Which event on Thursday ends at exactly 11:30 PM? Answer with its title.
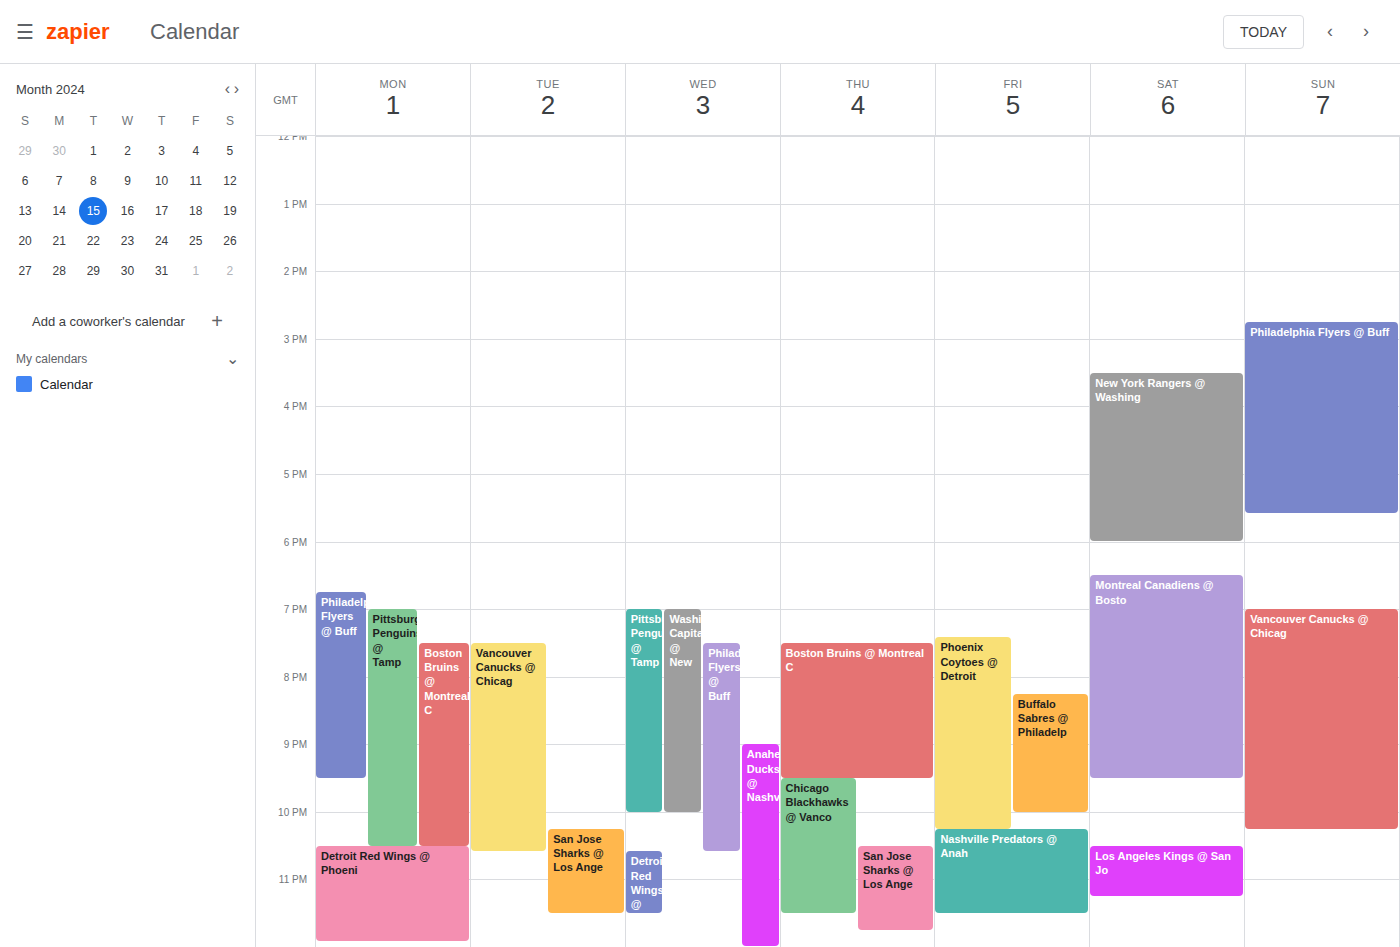
"Chicago Blackhawks @ Vanco"